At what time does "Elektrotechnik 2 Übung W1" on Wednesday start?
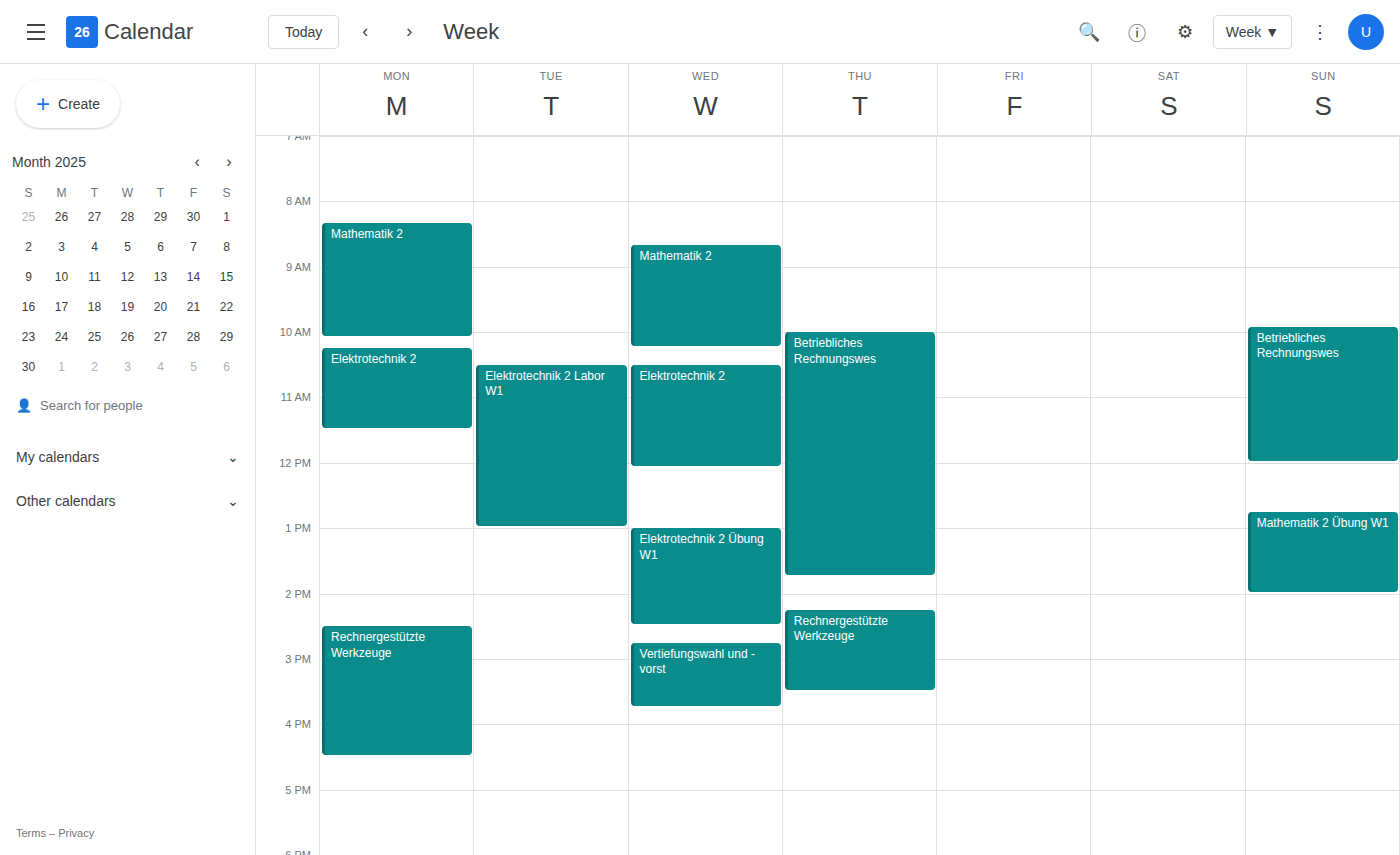
13:00